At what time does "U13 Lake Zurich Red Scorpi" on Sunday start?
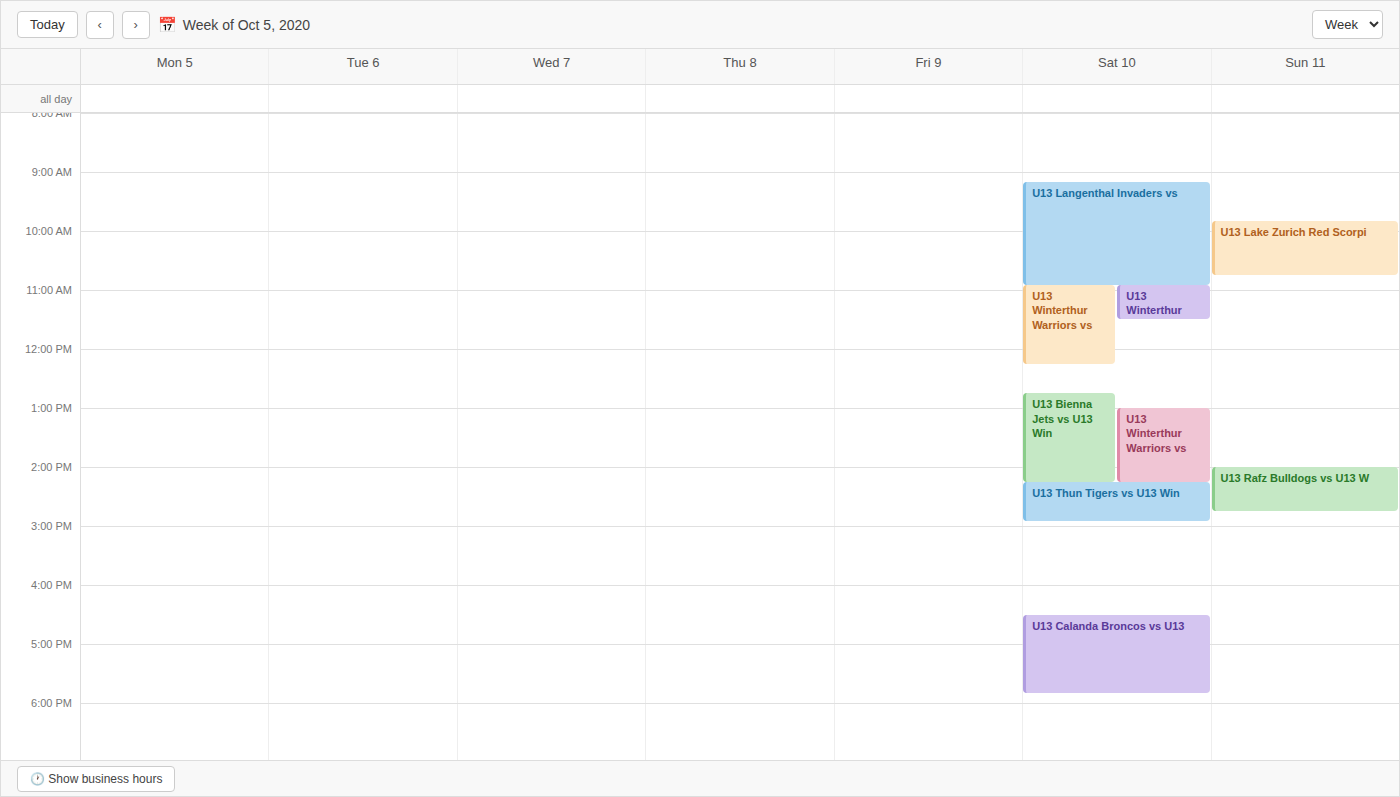
09:50